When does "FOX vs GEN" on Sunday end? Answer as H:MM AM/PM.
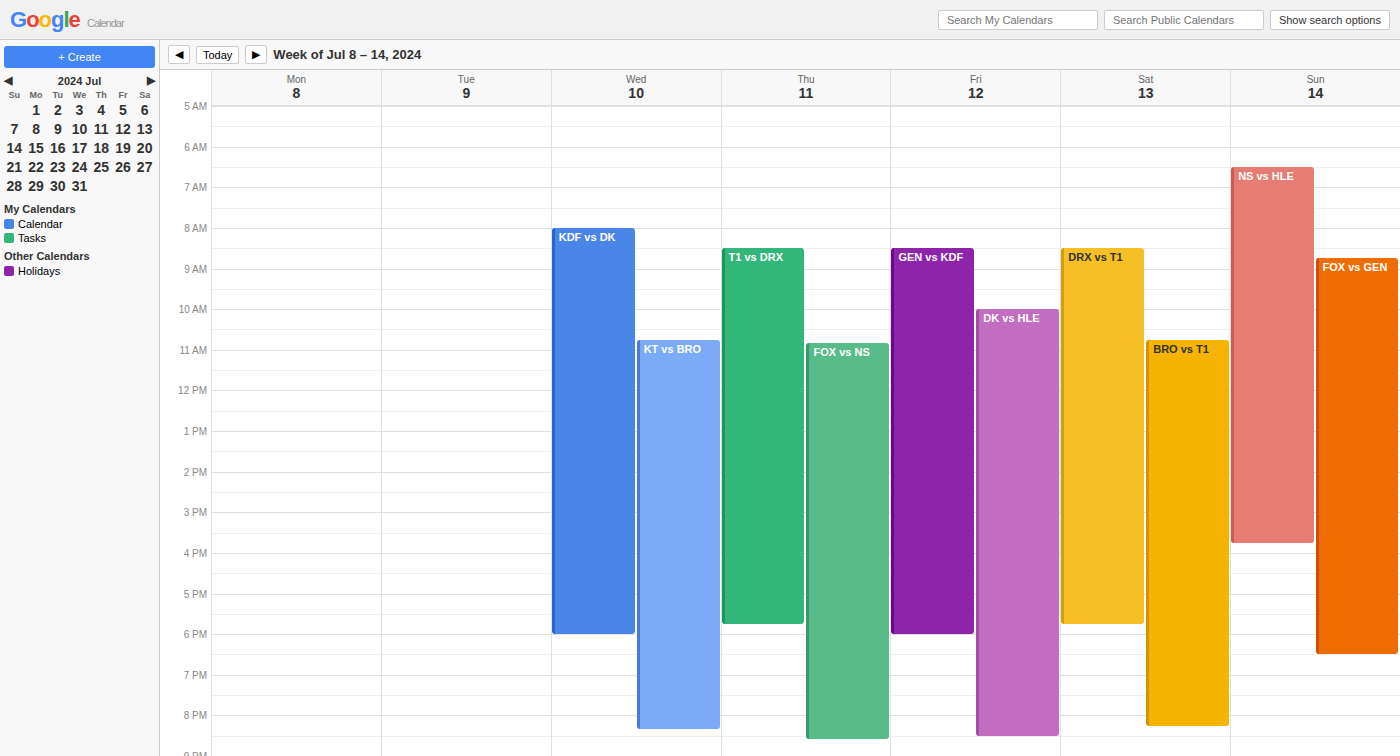
6:30 PM